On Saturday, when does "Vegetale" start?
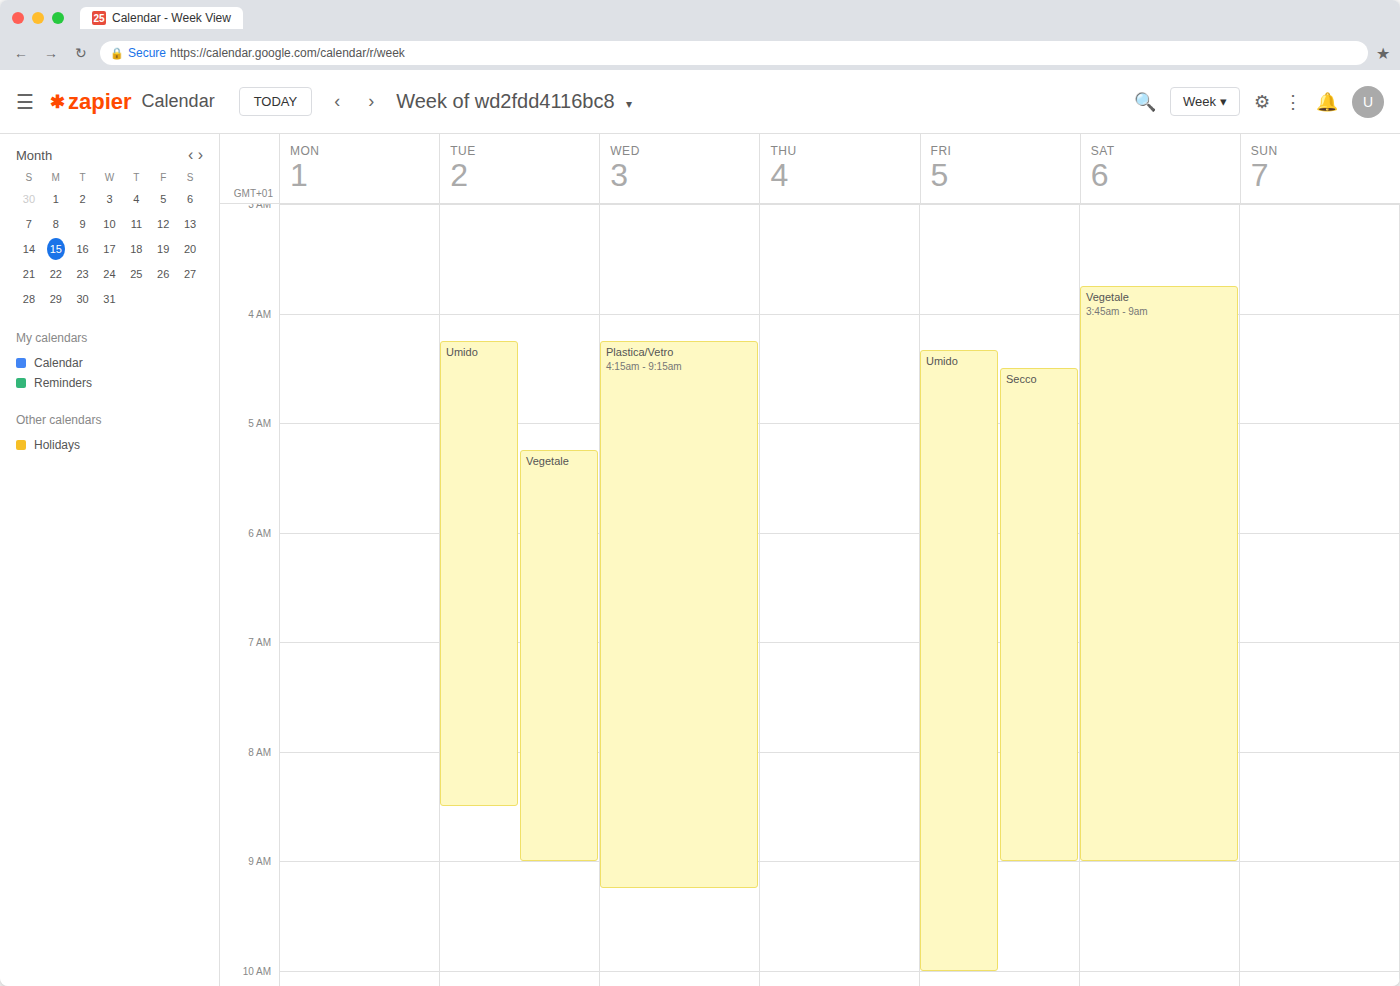
3:45 AM